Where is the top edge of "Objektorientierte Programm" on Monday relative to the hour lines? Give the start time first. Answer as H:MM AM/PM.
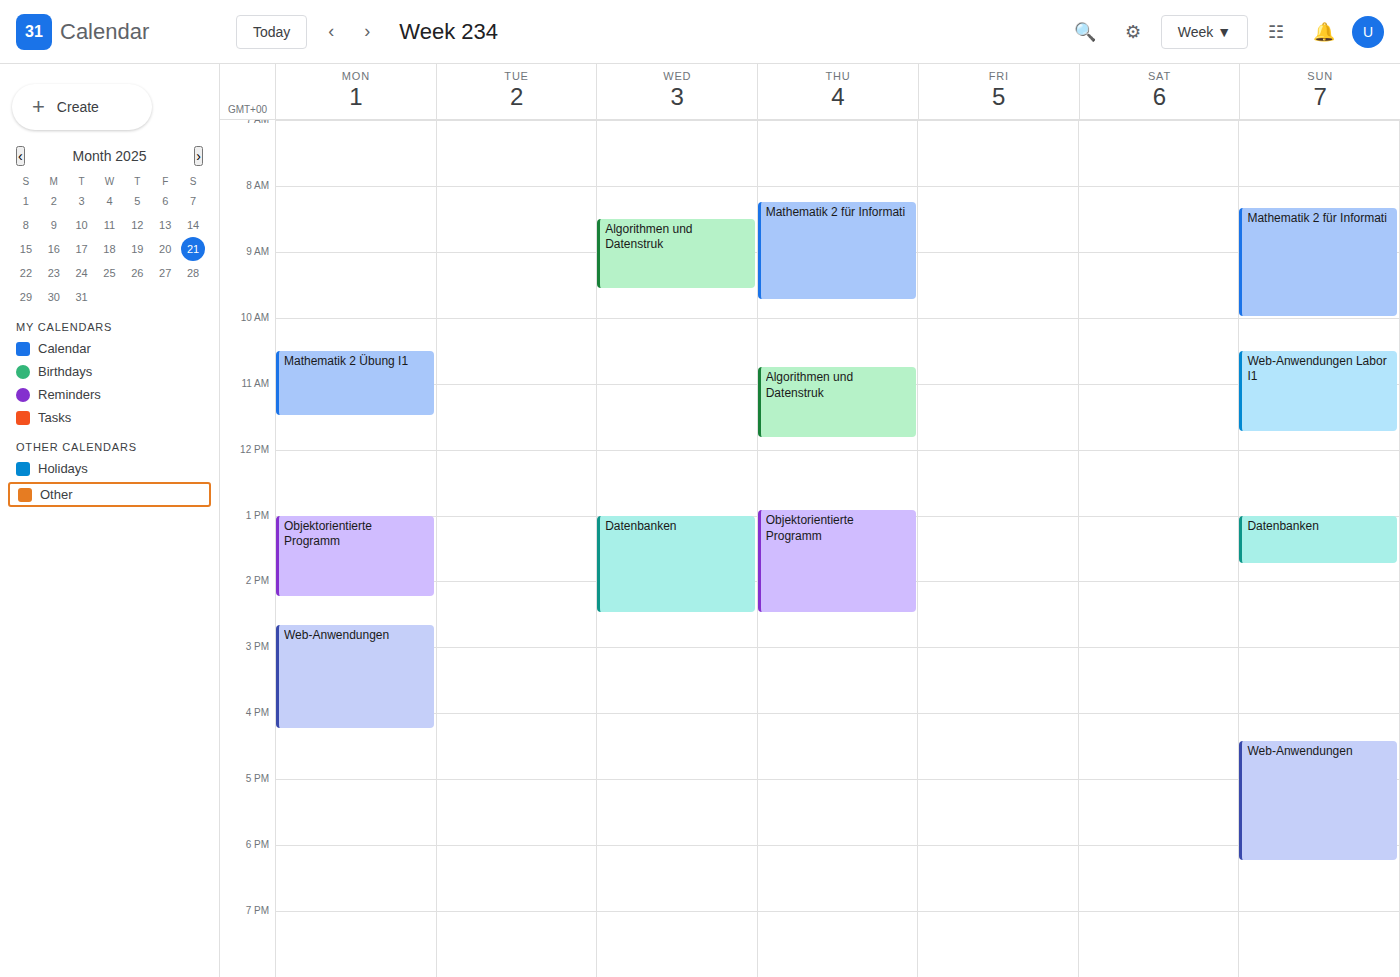
1:00 PM -- exactly on the 1 PM line.